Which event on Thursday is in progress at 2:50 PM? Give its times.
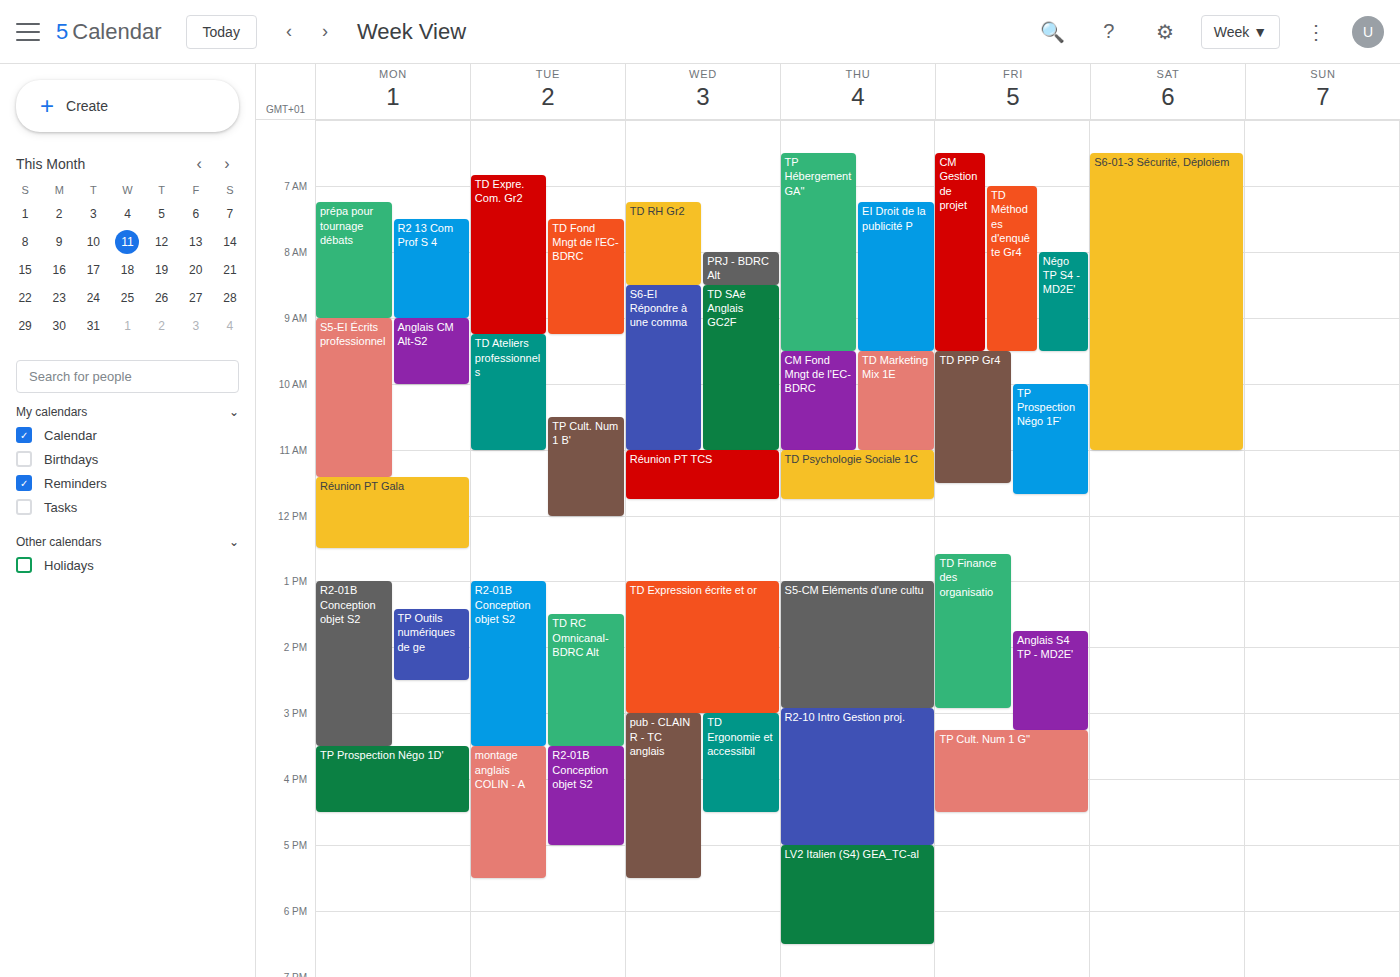
"S5-CM Eléments d'une cultu", 1:00 PM to 2:55 PM